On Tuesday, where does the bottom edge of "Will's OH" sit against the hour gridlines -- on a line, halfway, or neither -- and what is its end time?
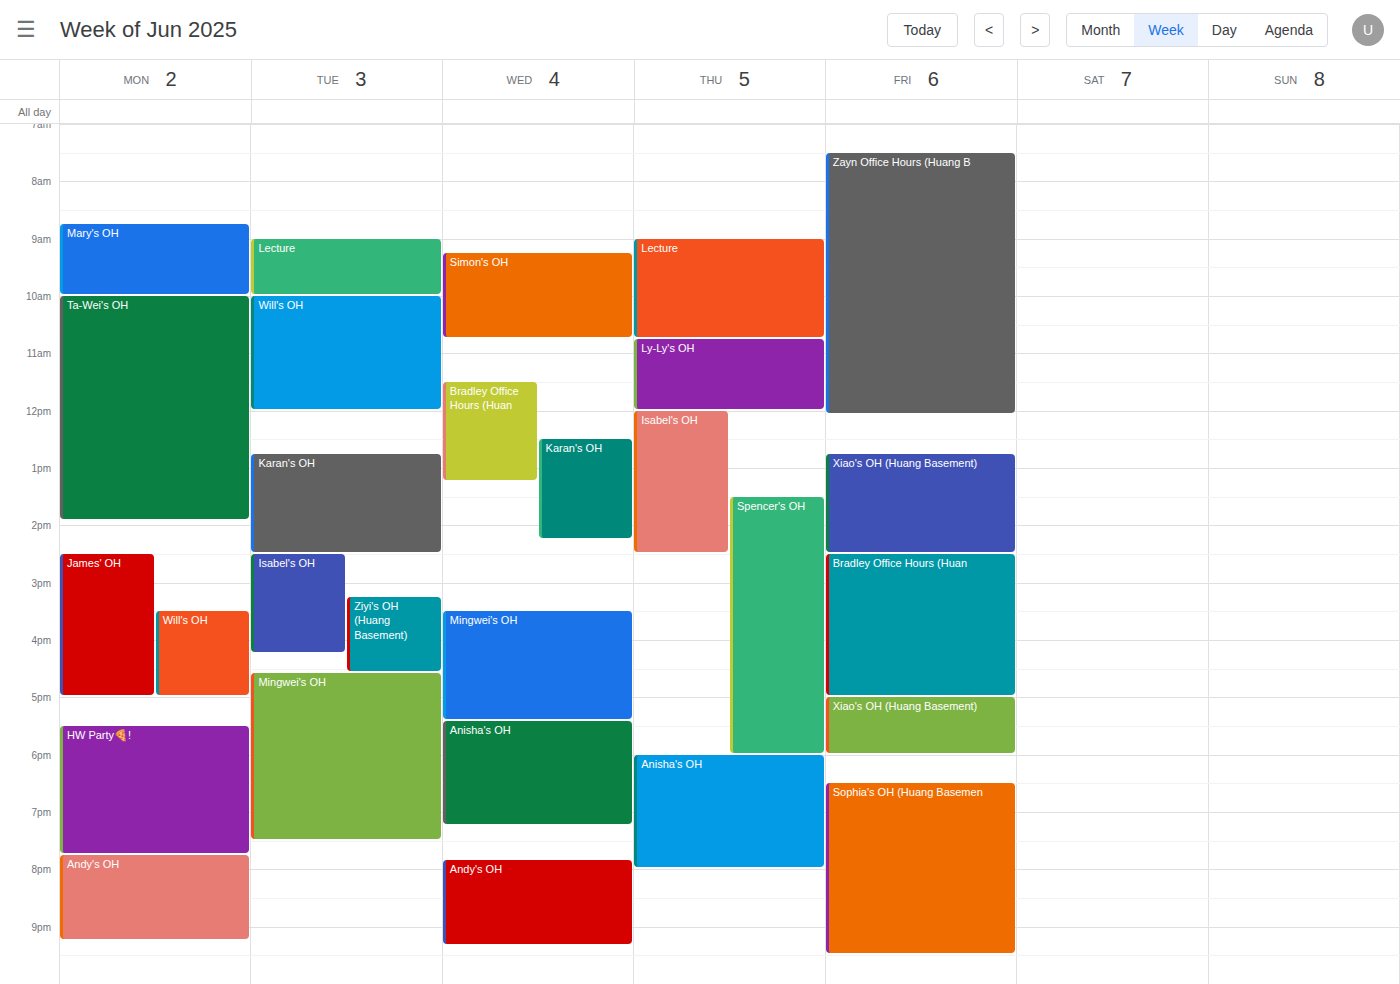
12:00 PM -- exactly on the 12 PM line.